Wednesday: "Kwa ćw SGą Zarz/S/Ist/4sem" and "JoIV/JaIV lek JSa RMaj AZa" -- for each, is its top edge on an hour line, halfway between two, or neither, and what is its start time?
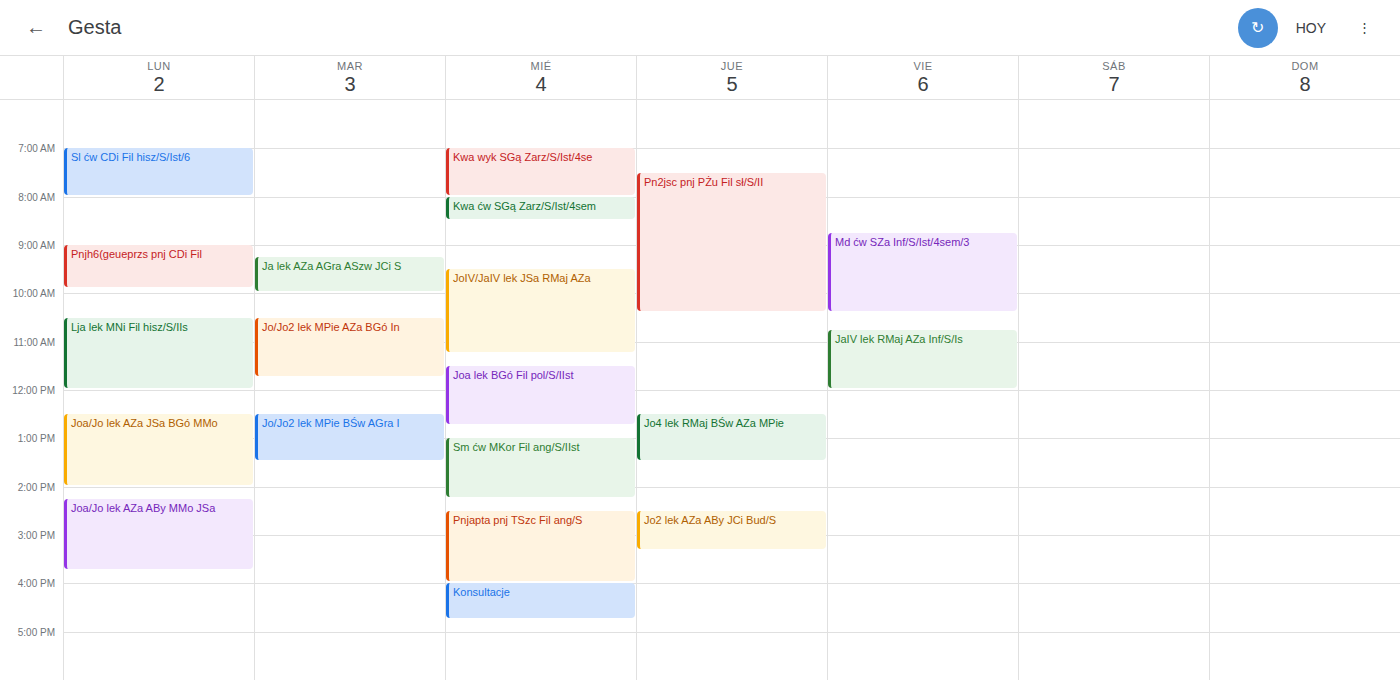
"Kwa ćw SGą Zarz/S/Ist/4sem": 08:00, exactly on the 08:00 line. "JoIV/JaIV lek JSa RMaj AZa": 09:30, halfway between the 09:00 and 10:00 lines.